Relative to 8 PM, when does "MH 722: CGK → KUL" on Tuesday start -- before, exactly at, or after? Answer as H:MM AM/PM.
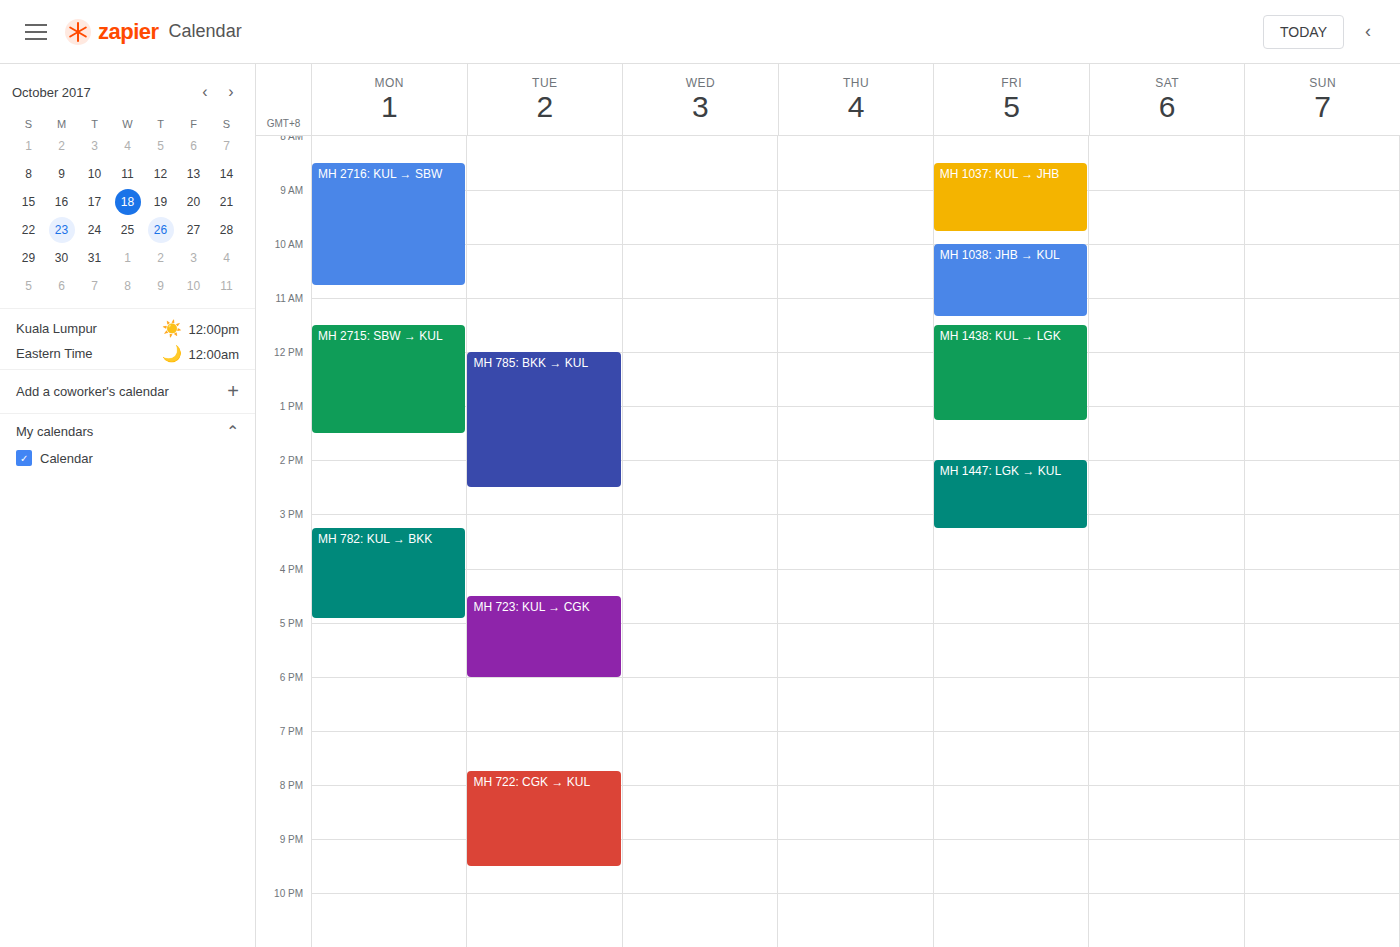
7:45 PM -- before 8 PM, 15 minutes above the 8 PM line.